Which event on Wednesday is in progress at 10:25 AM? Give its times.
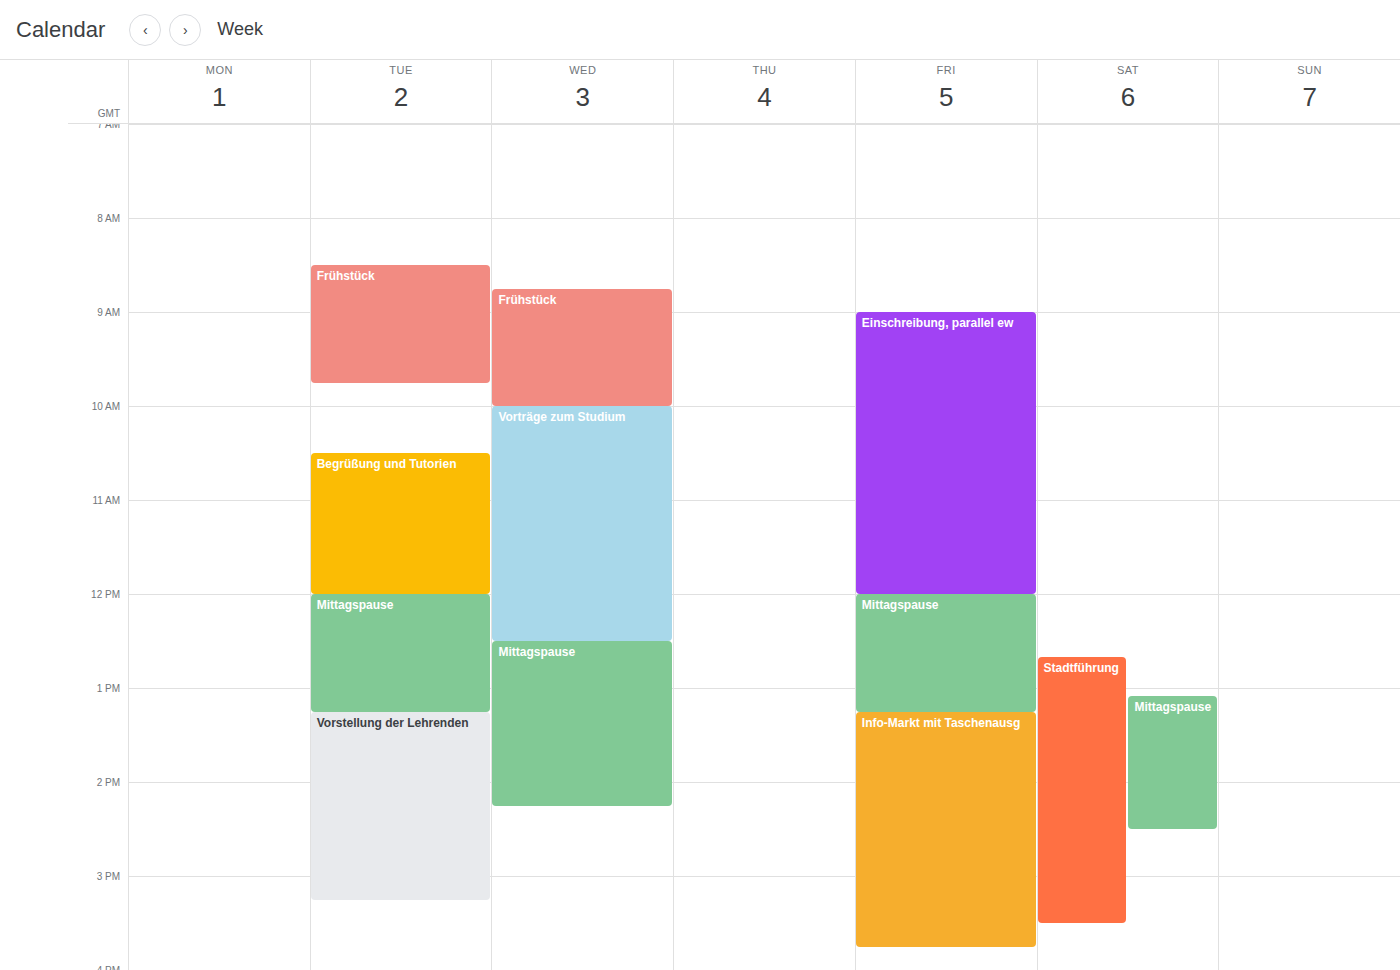
"Vorträge zum Studium", 10:00 AM to 12:30 PM